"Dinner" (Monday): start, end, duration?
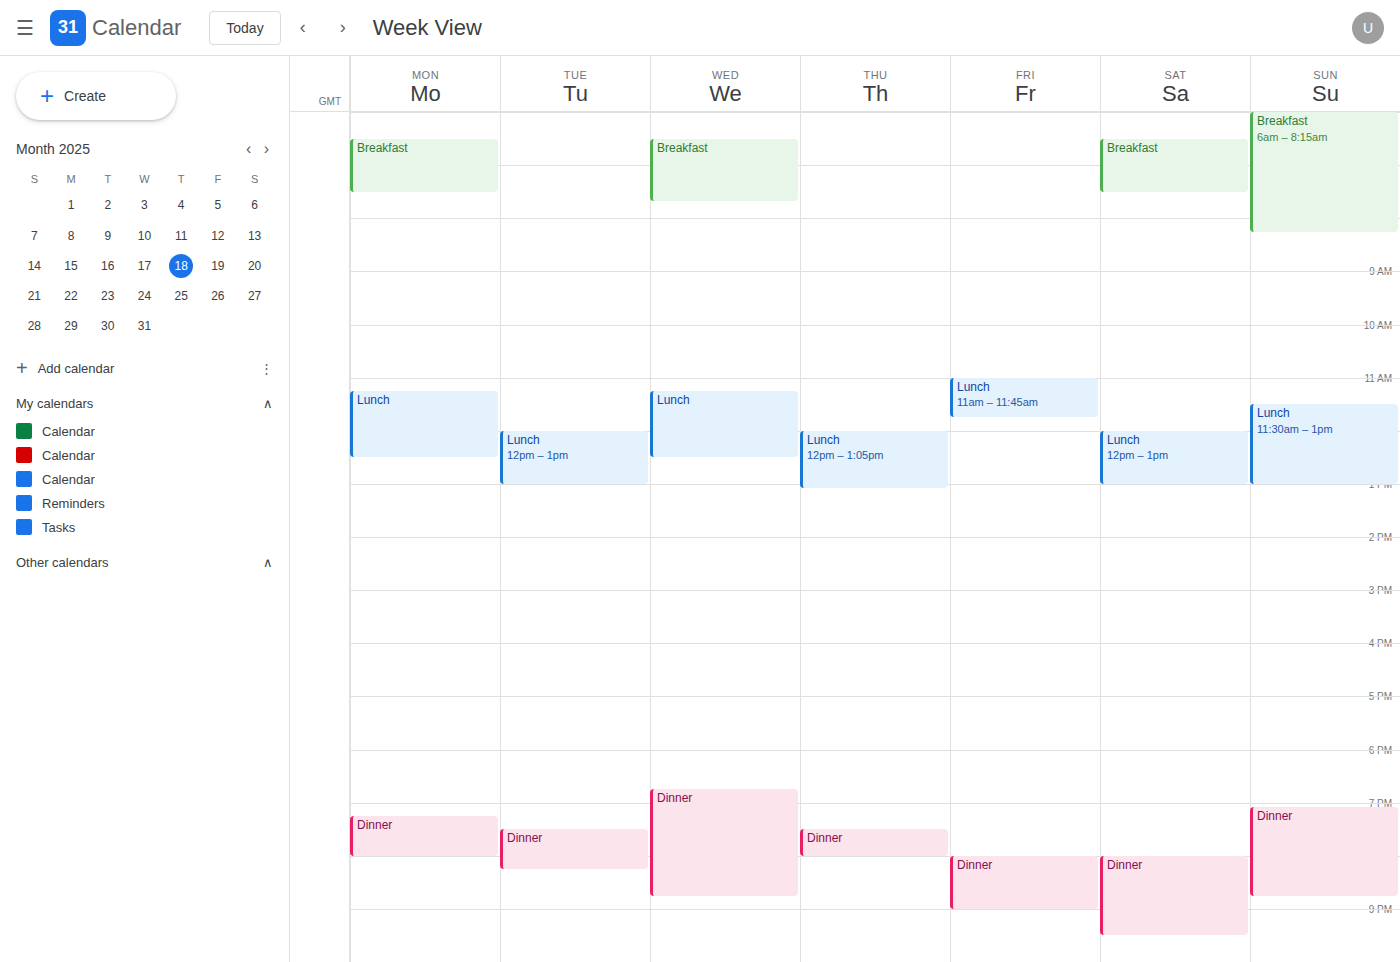
7:15 PM to 8:00 PM, 45 minutes